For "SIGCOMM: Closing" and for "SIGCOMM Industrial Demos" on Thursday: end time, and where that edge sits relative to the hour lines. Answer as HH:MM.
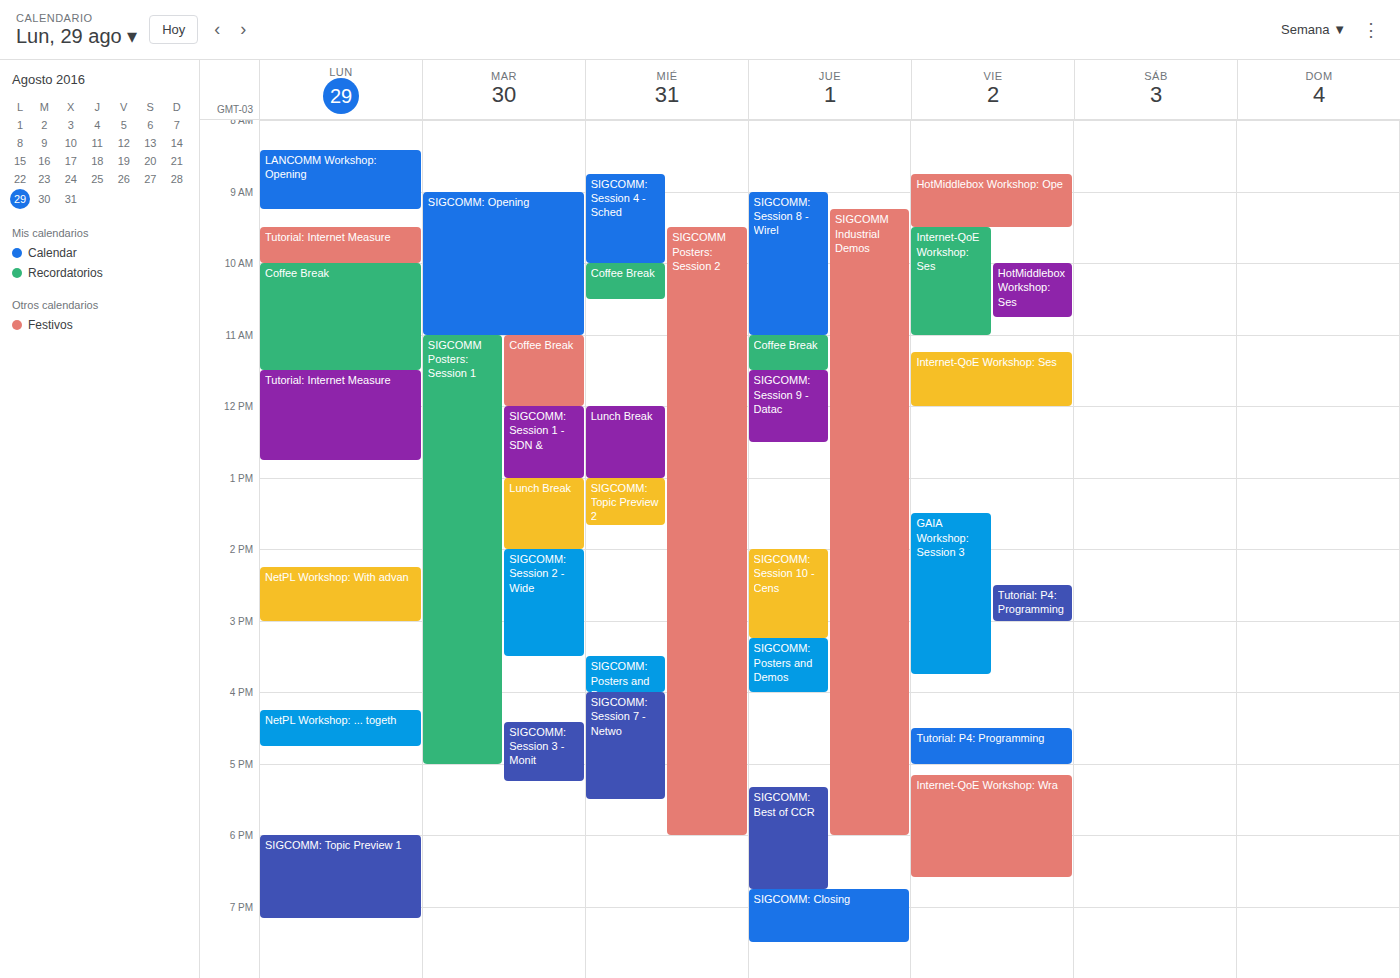
"SIGCOMM: Closing": 19:30, halfway between the 19:00 and 20:00 lines. "SIGCOMM Industrial Demos": 18:00, exactly on the 18:00 line.